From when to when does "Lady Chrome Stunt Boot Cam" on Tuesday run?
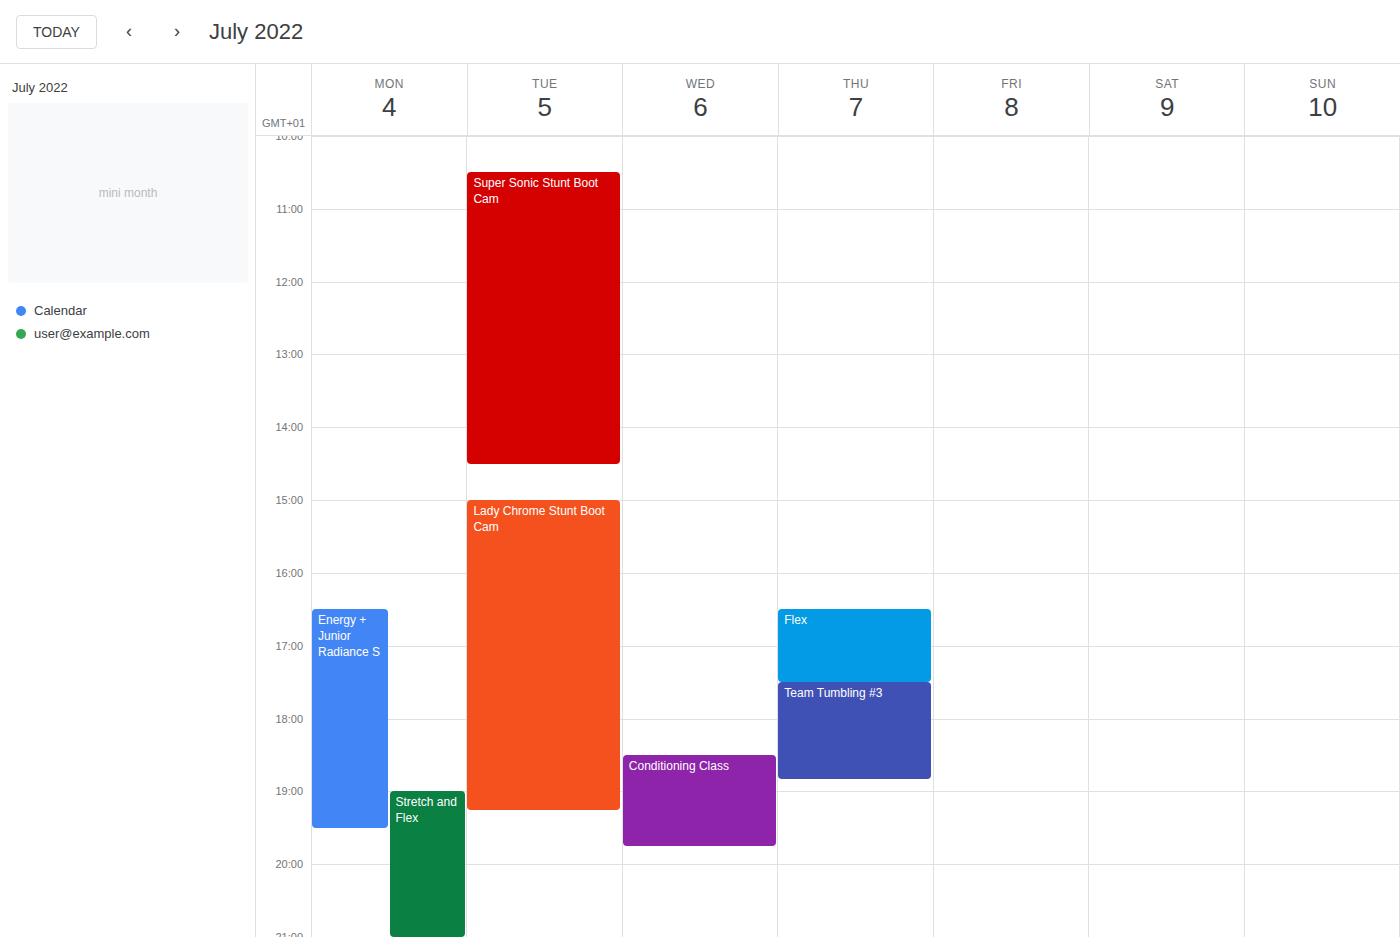
3:00 PM to 7:15 PM